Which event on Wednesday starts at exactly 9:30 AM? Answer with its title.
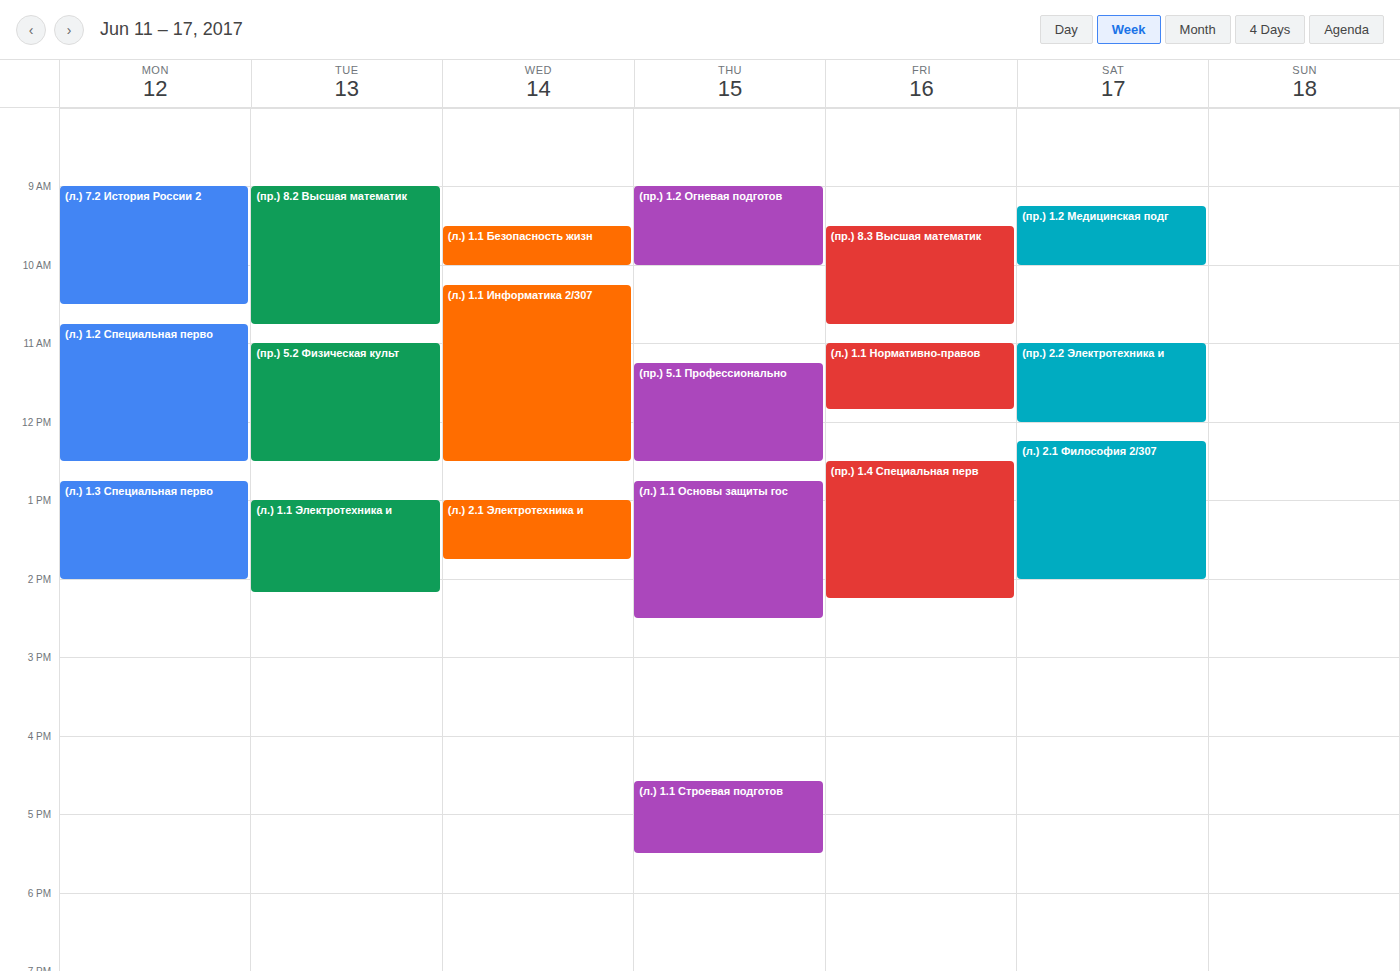
"(л.) 1.1 Безопасность жизн"